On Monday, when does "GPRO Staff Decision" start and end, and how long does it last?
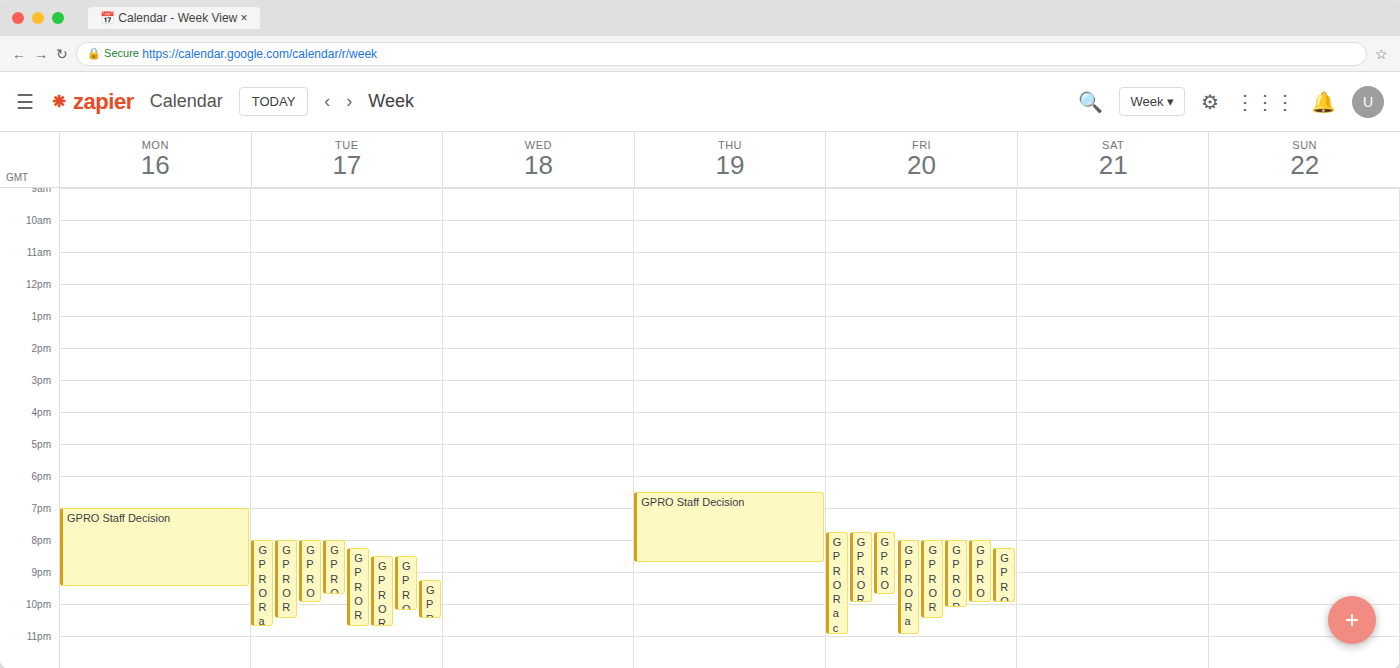
7:00 PM to 9:30 PM, 2 hours 30 minutes